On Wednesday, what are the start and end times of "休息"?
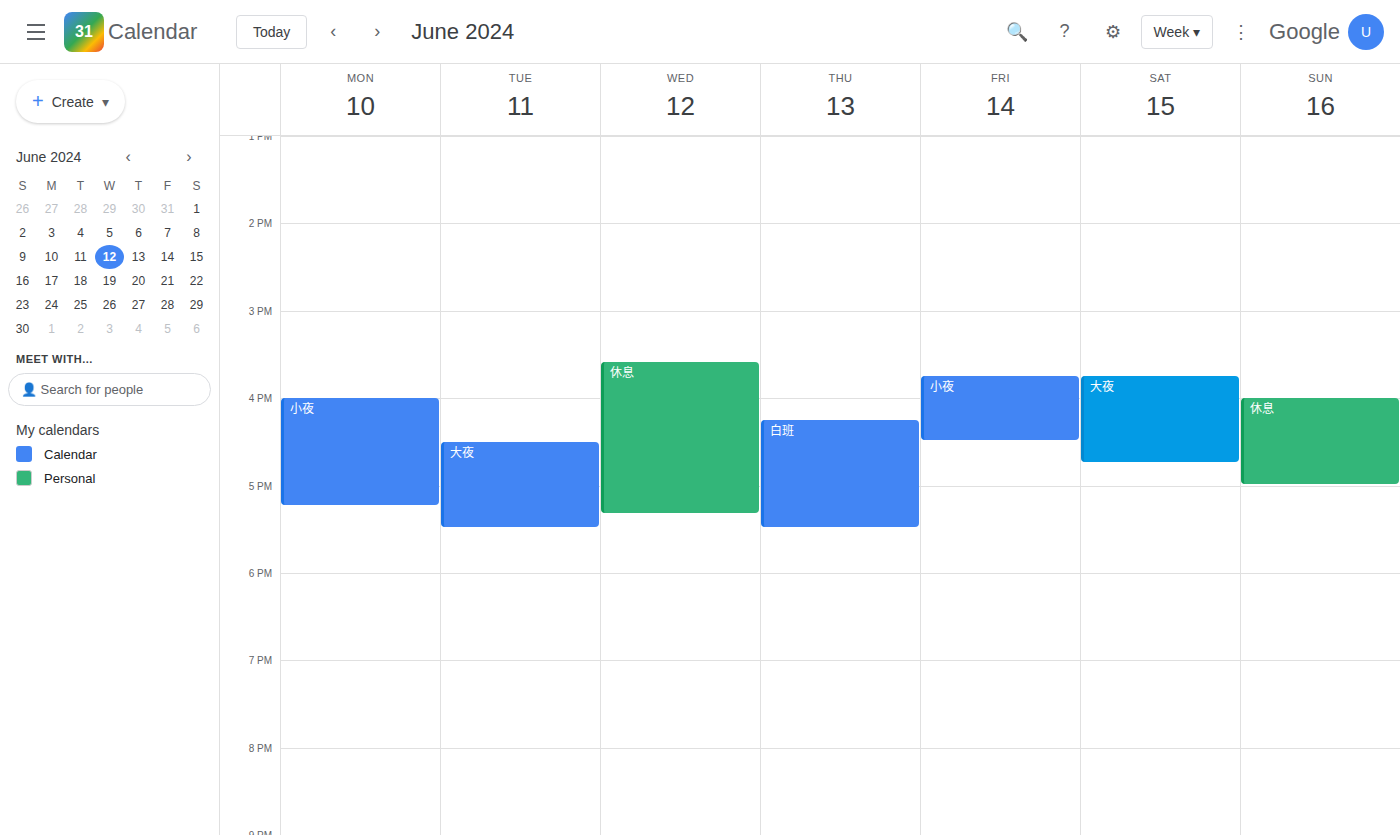
3:35 PM to 5:20 PM